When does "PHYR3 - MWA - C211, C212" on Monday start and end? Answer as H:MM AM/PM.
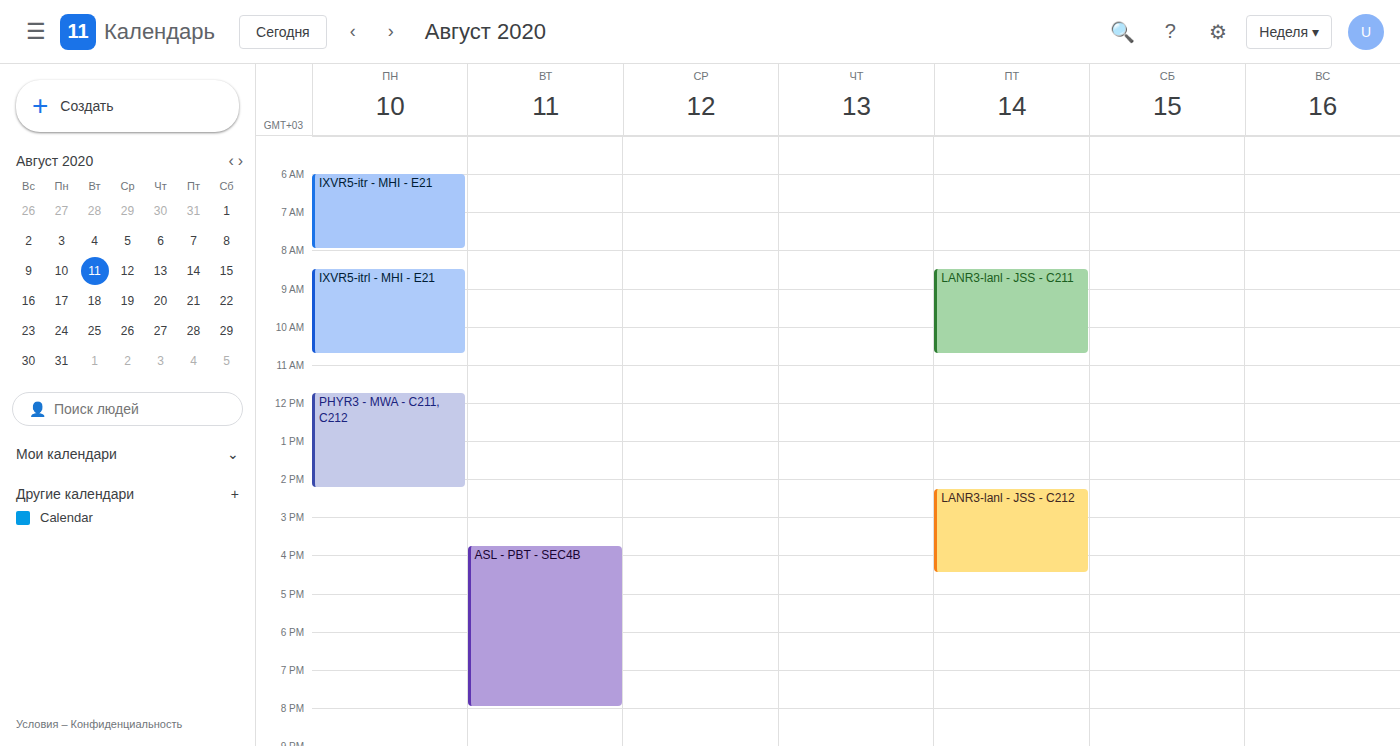
11:45 AM to 2:15 PM